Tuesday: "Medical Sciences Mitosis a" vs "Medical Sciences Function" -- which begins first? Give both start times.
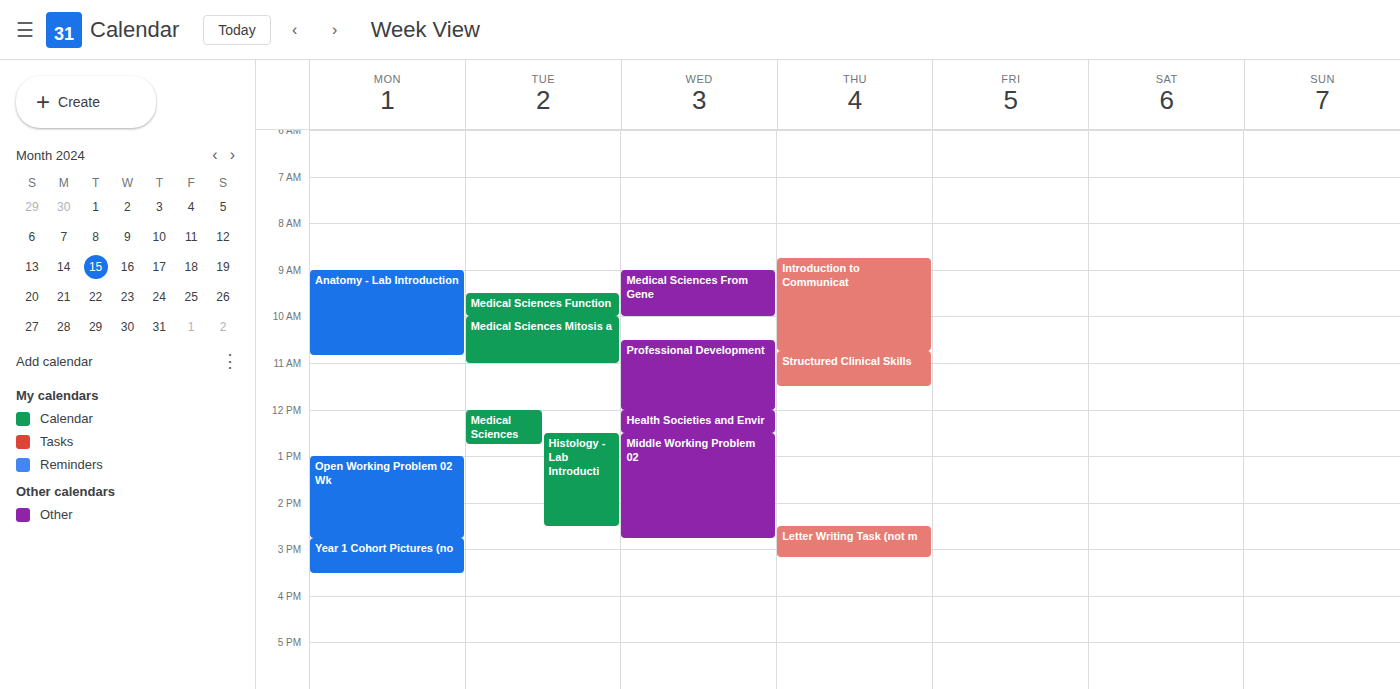
"Medical Sciences Function" 9:30 AM; "Medical Sciences Mitosis a" 10:00 AM.